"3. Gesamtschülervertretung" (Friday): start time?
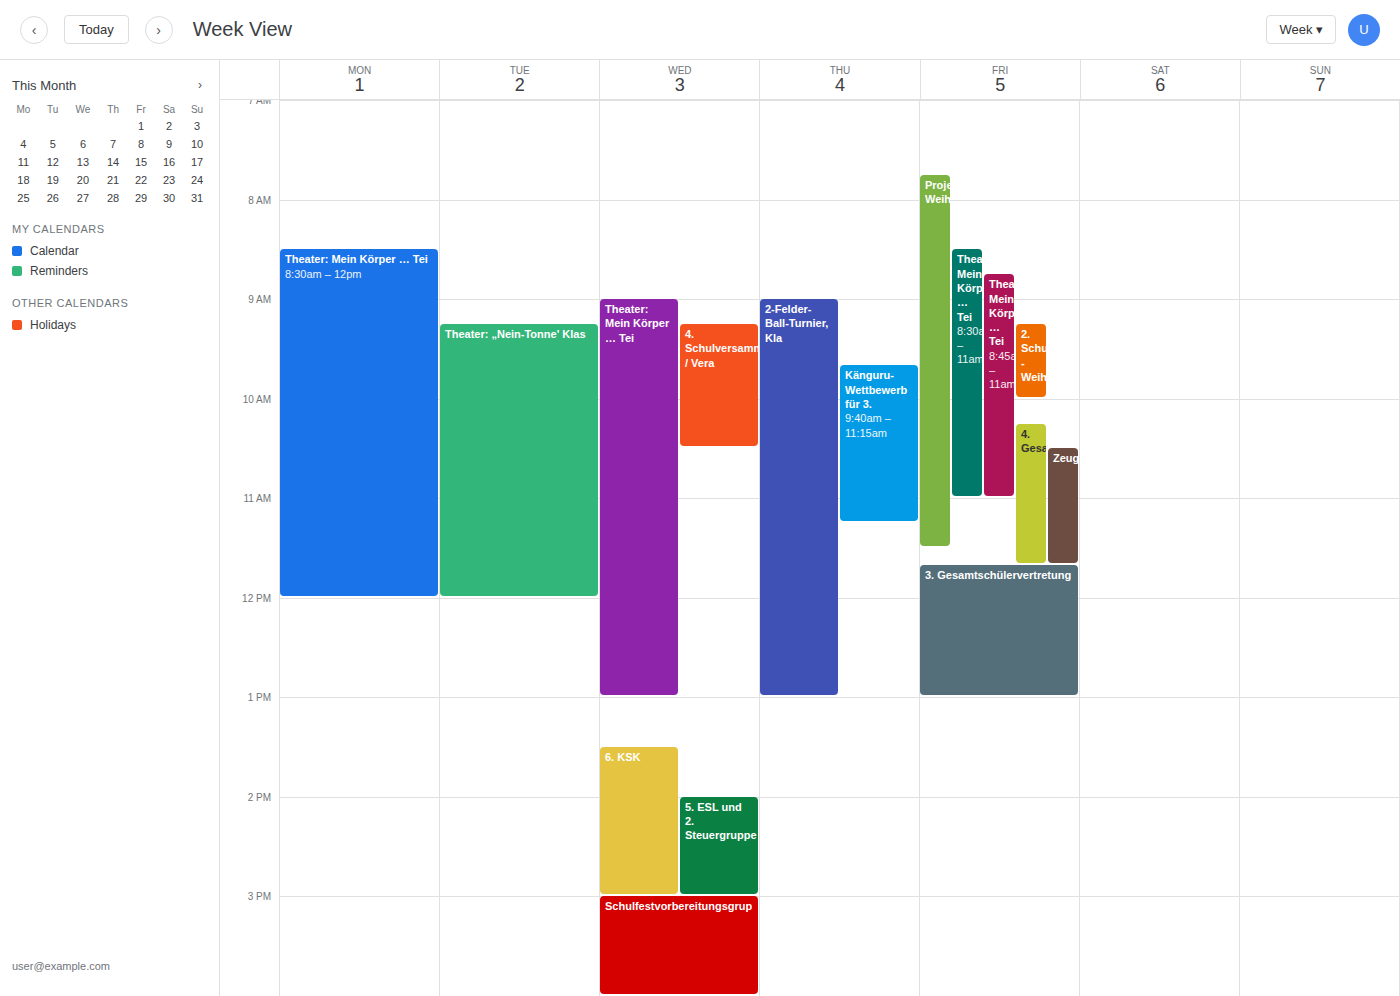
11:40 AM